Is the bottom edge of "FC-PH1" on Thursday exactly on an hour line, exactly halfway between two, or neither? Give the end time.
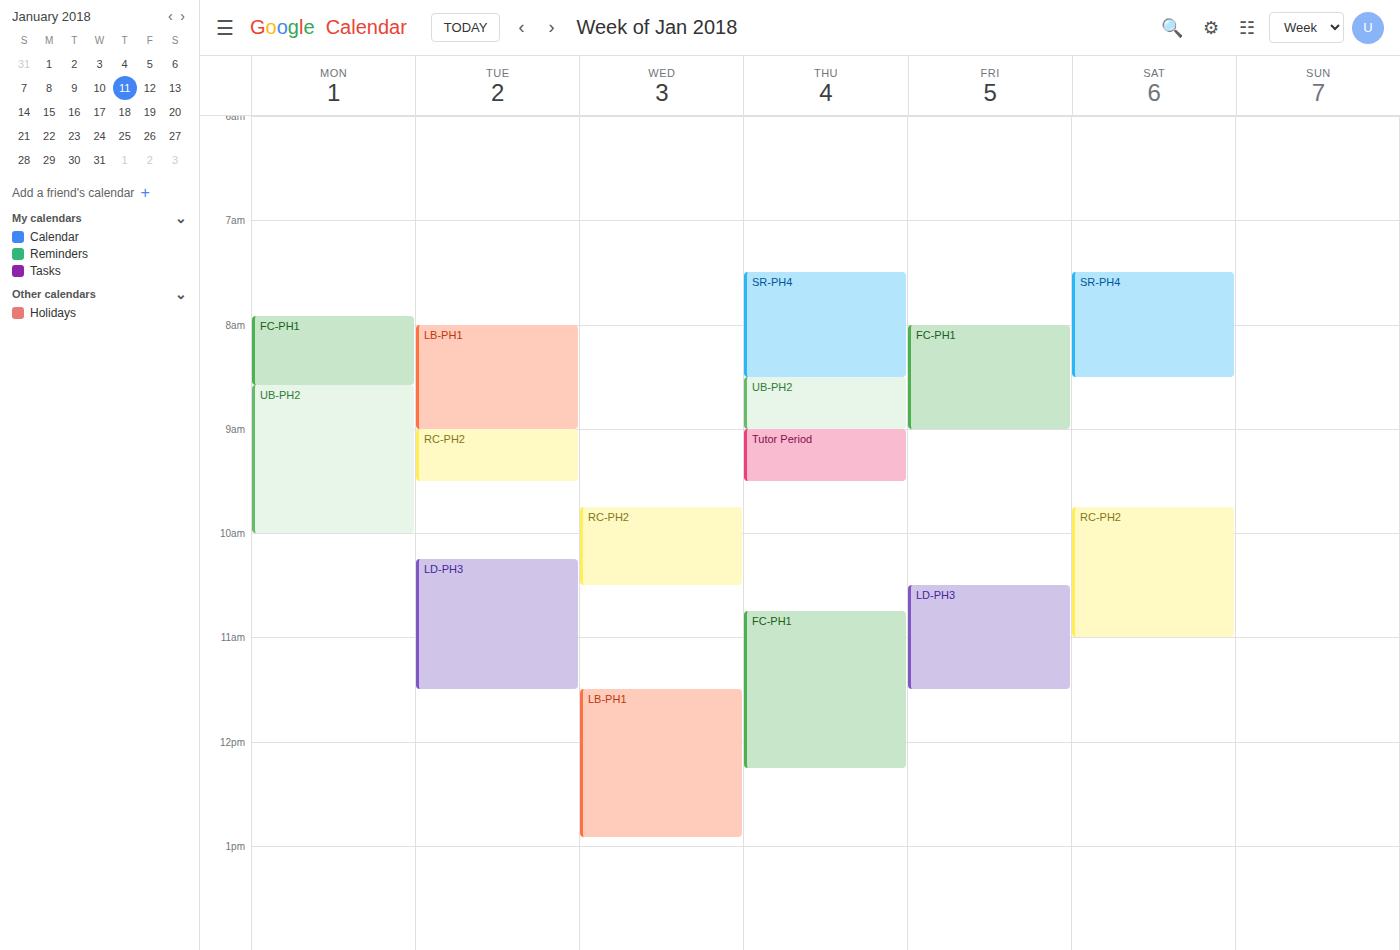
12:15 PM -- neither: a quarter of the way from the 12 PM line to the 1 PM line.